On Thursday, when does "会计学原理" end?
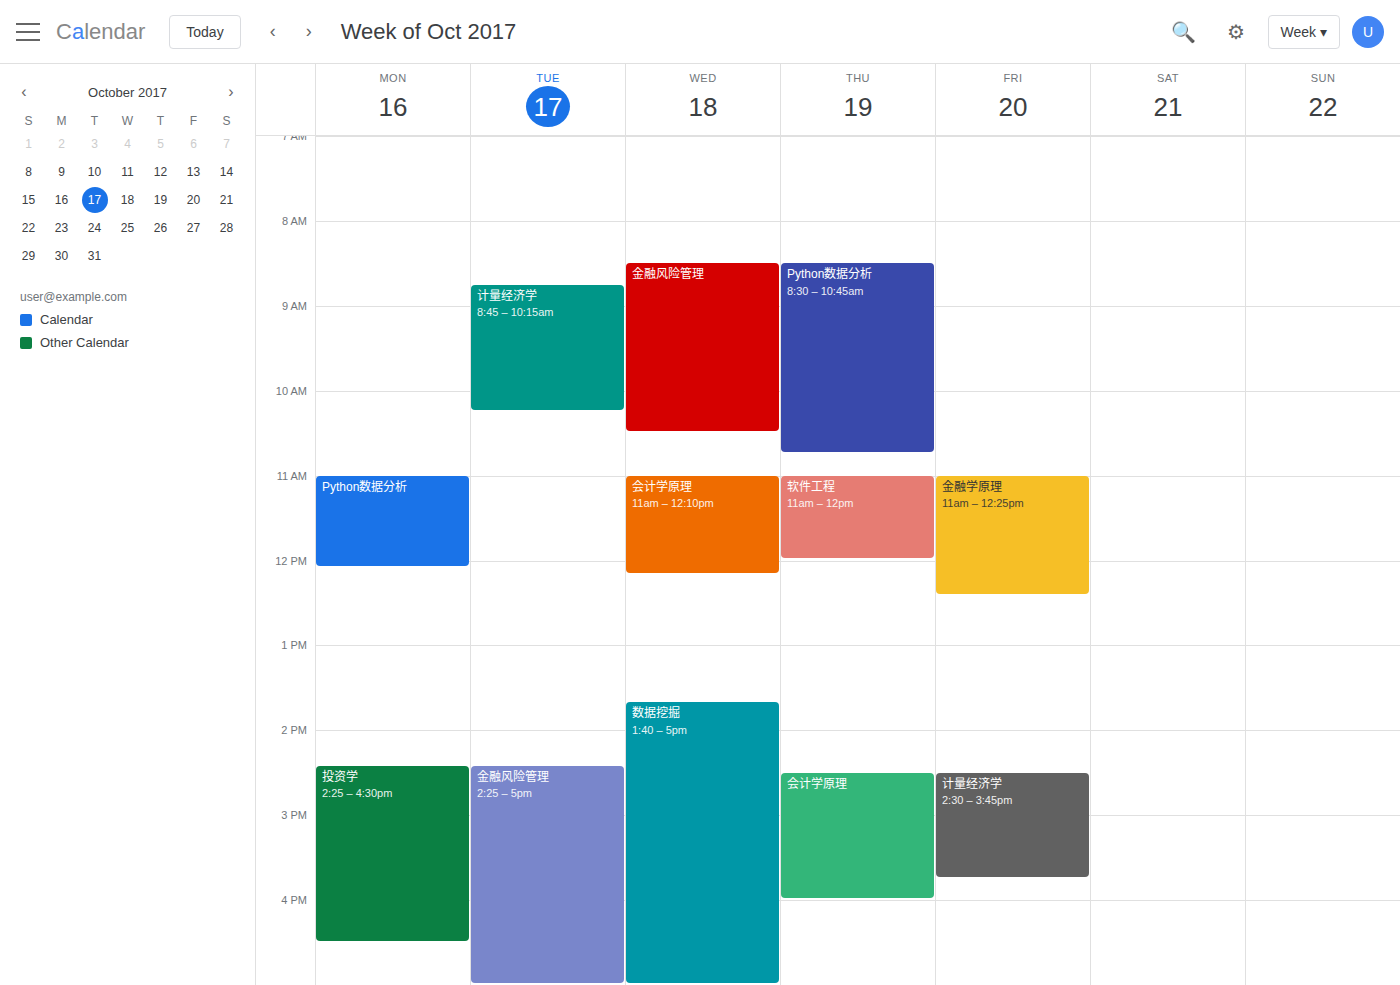
4:00 PM